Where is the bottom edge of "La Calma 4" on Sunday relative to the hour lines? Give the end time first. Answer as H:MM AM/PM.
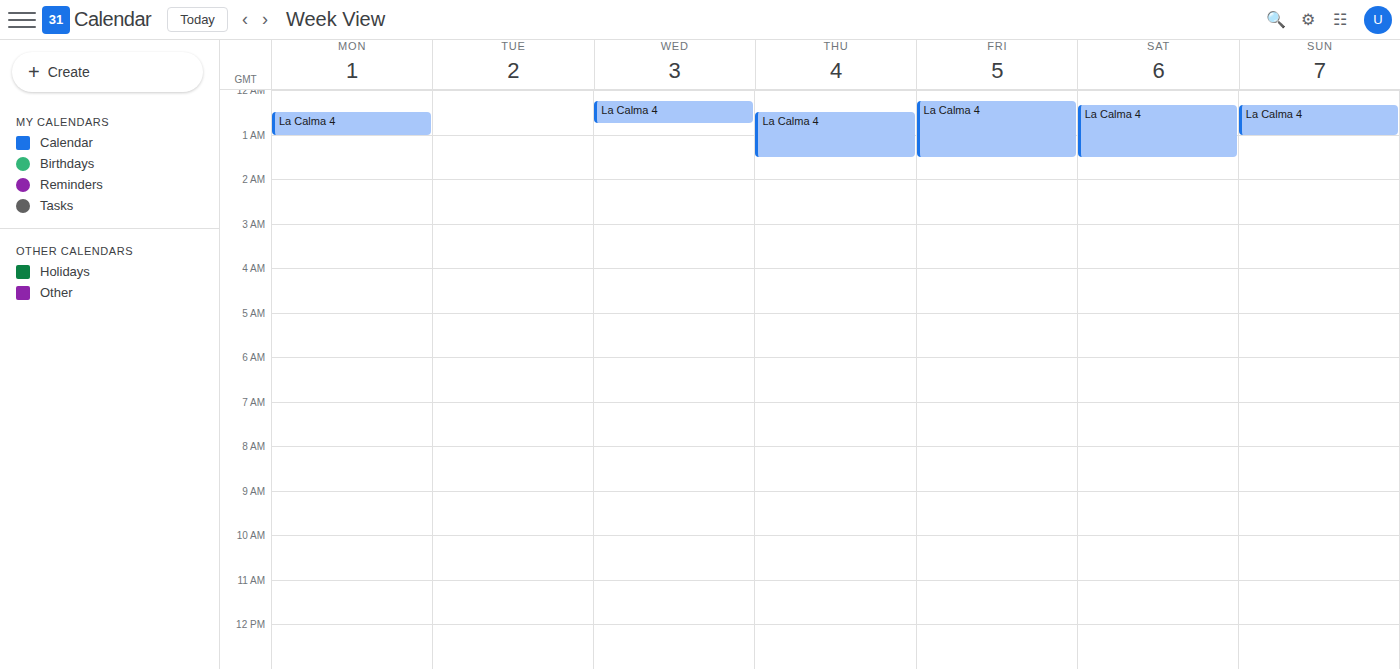
1:00 AM -- exactly on the 1 AM line.